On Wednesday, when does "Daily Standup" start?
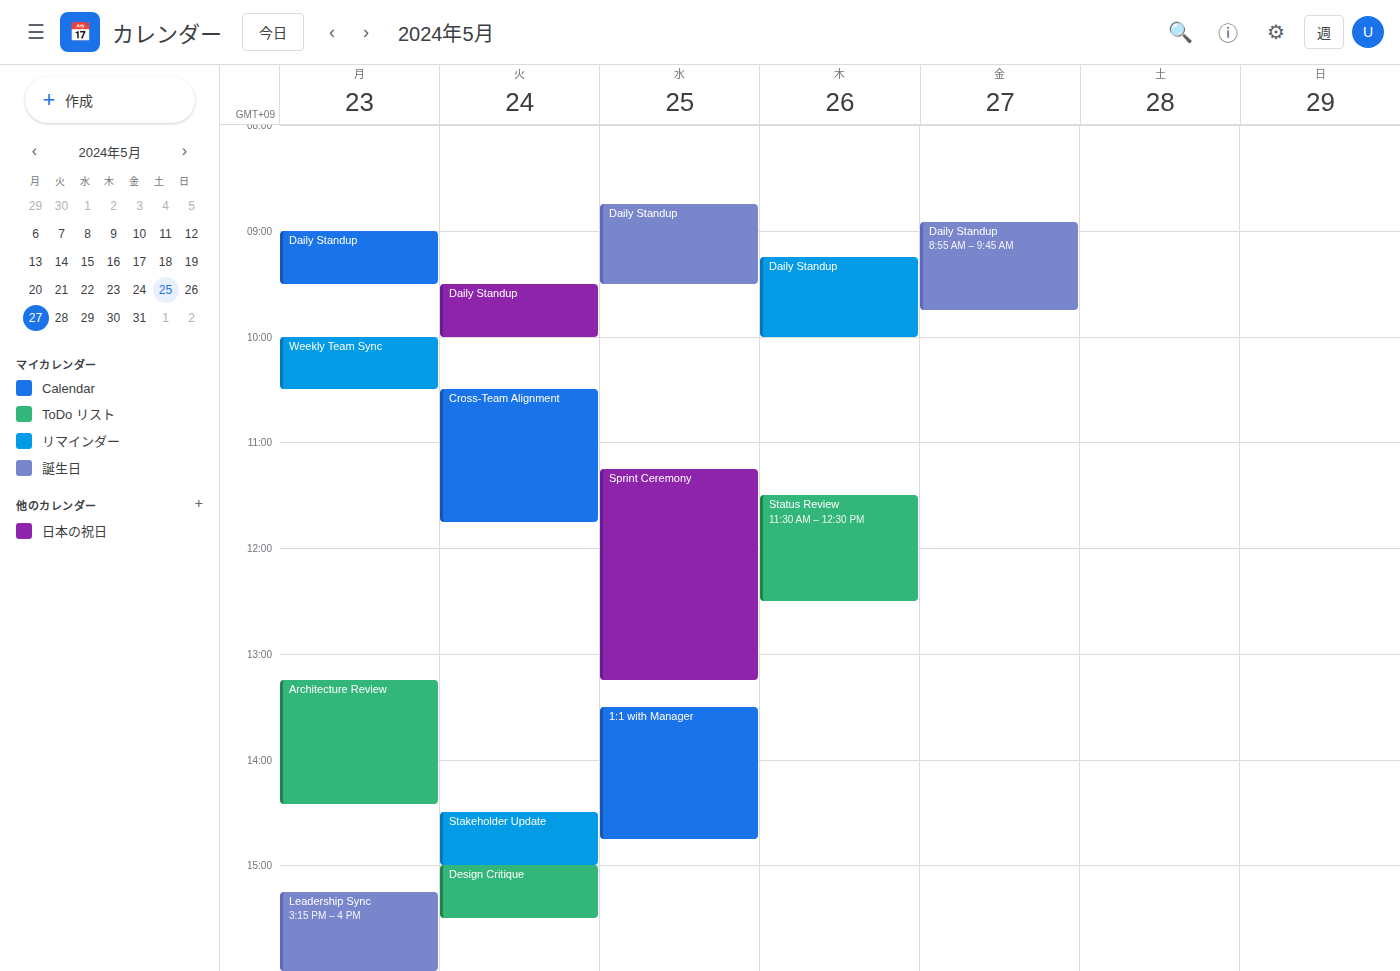
08:45